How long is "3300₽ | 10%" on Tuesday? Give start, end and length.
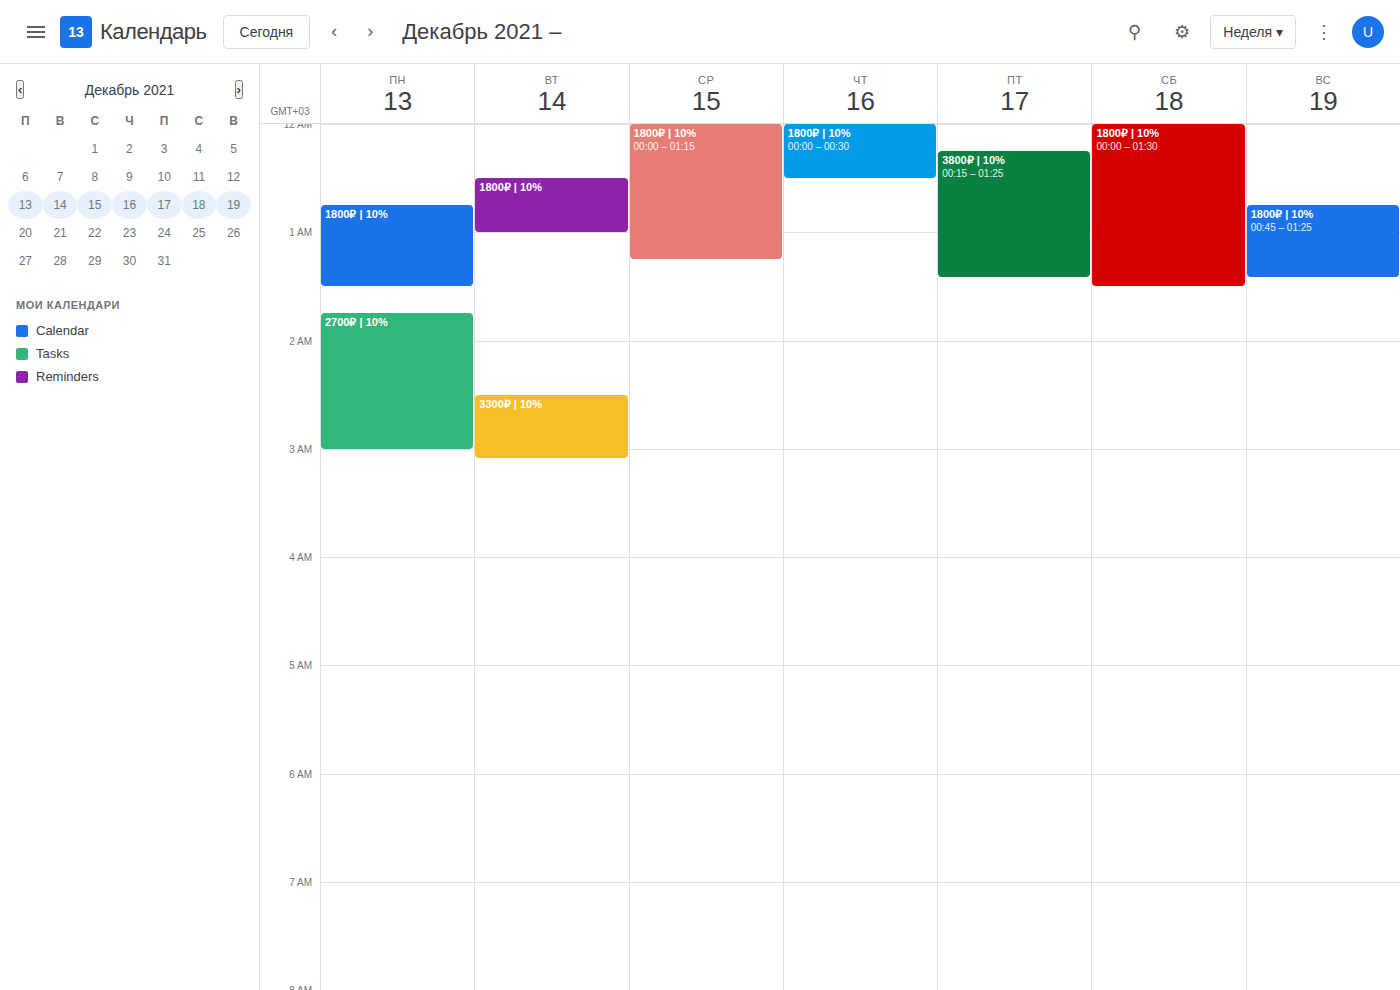
2:30 AM to 3:05 AM, 35 minutes